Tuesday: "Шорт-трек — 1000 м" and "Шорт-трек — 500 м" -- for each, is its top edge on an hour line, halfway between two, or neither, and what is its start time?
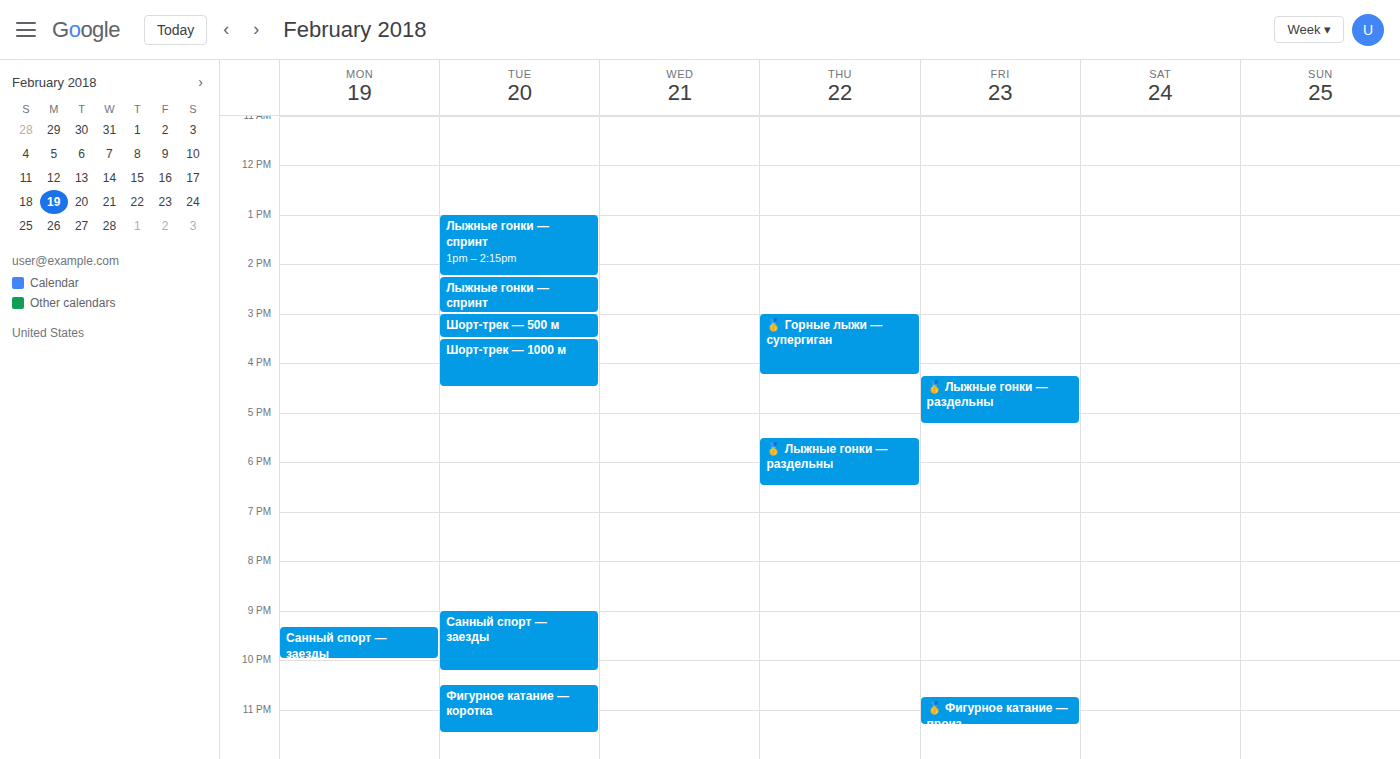
"Шорт-трек — 1000 м": 3:30 PM, halfway between the 3 PM and 4 PM lines. "Шорт-трек — 500 м": 3:00 PM, exactly on the 3 PM line.